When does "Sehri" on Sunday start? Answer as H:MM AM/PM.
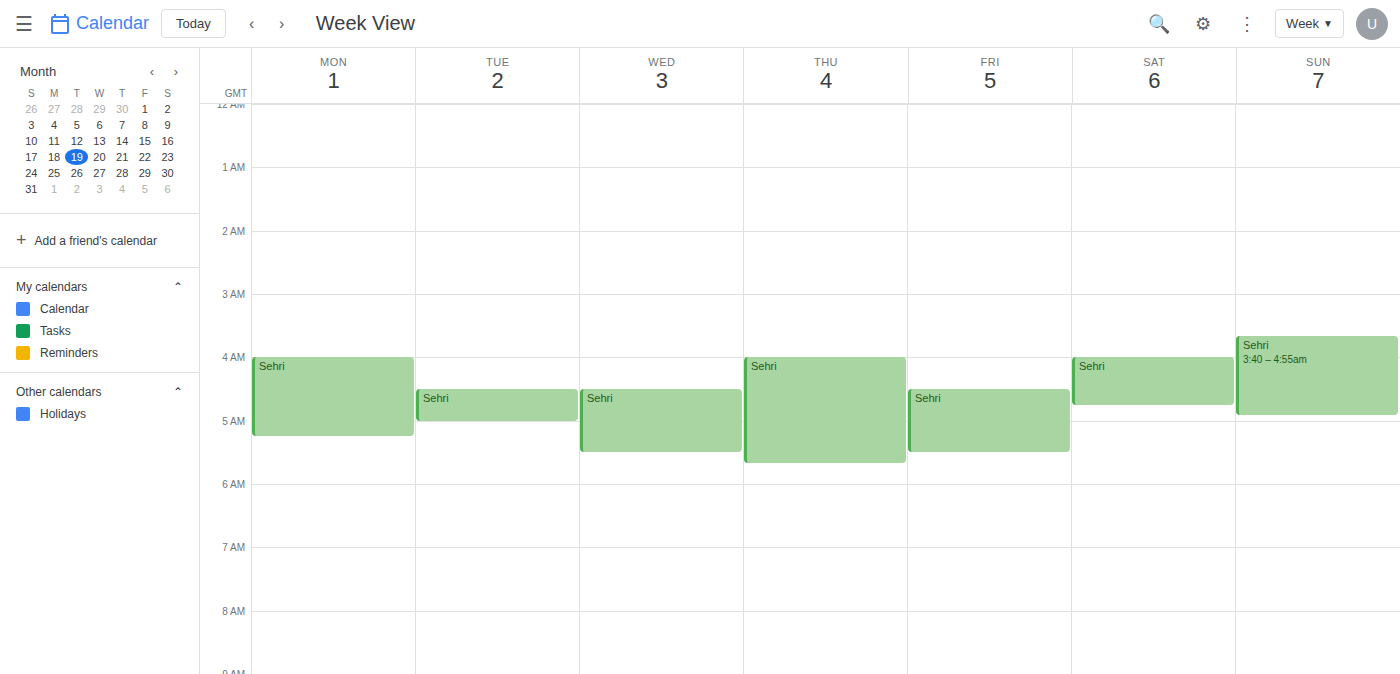
3:40 AM